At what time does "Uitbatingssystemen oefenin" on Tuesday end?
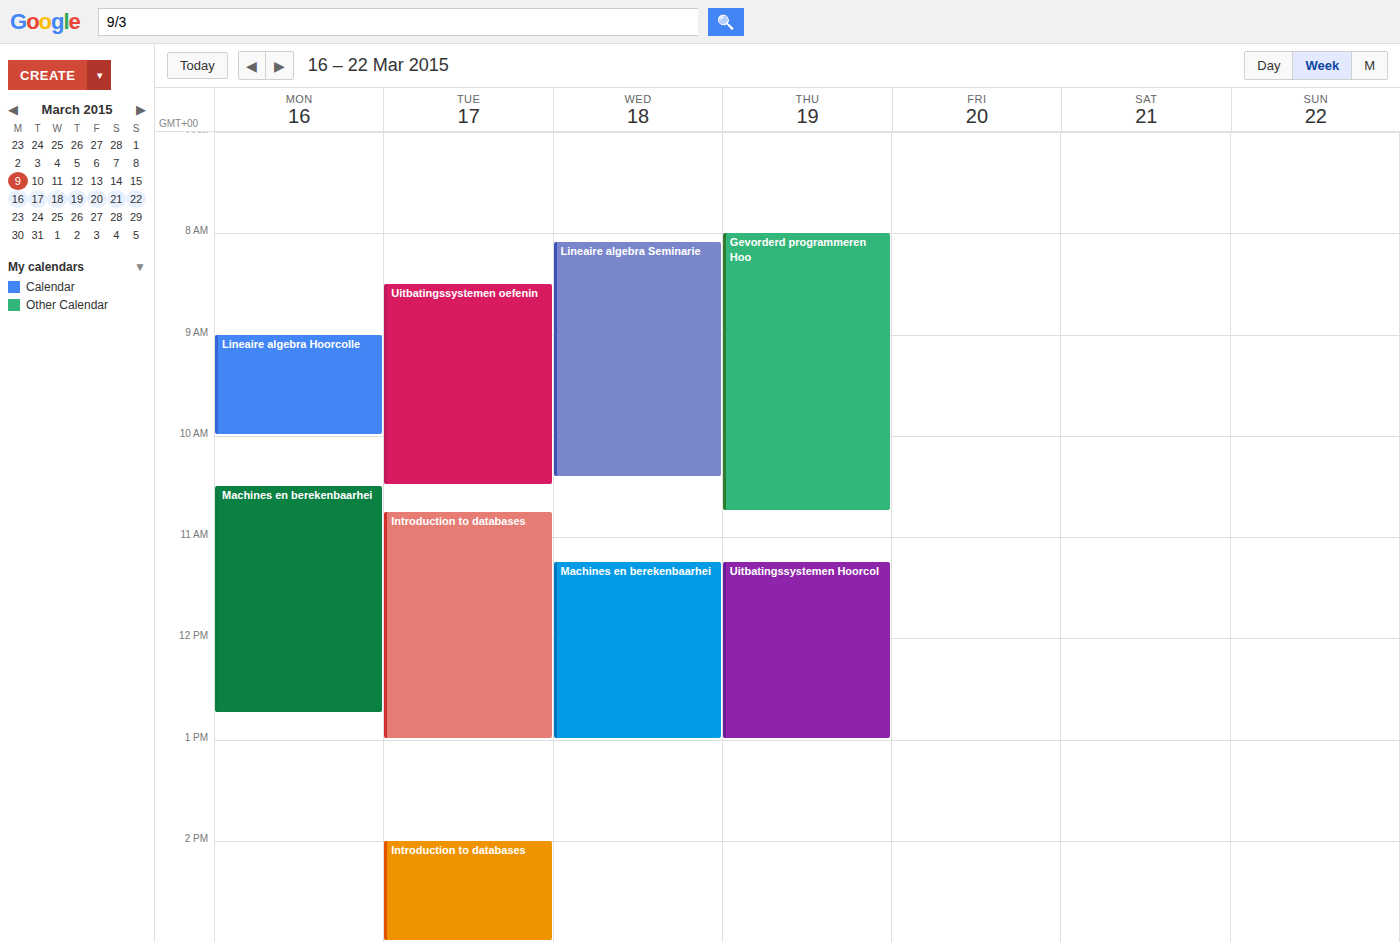
10:30 AM